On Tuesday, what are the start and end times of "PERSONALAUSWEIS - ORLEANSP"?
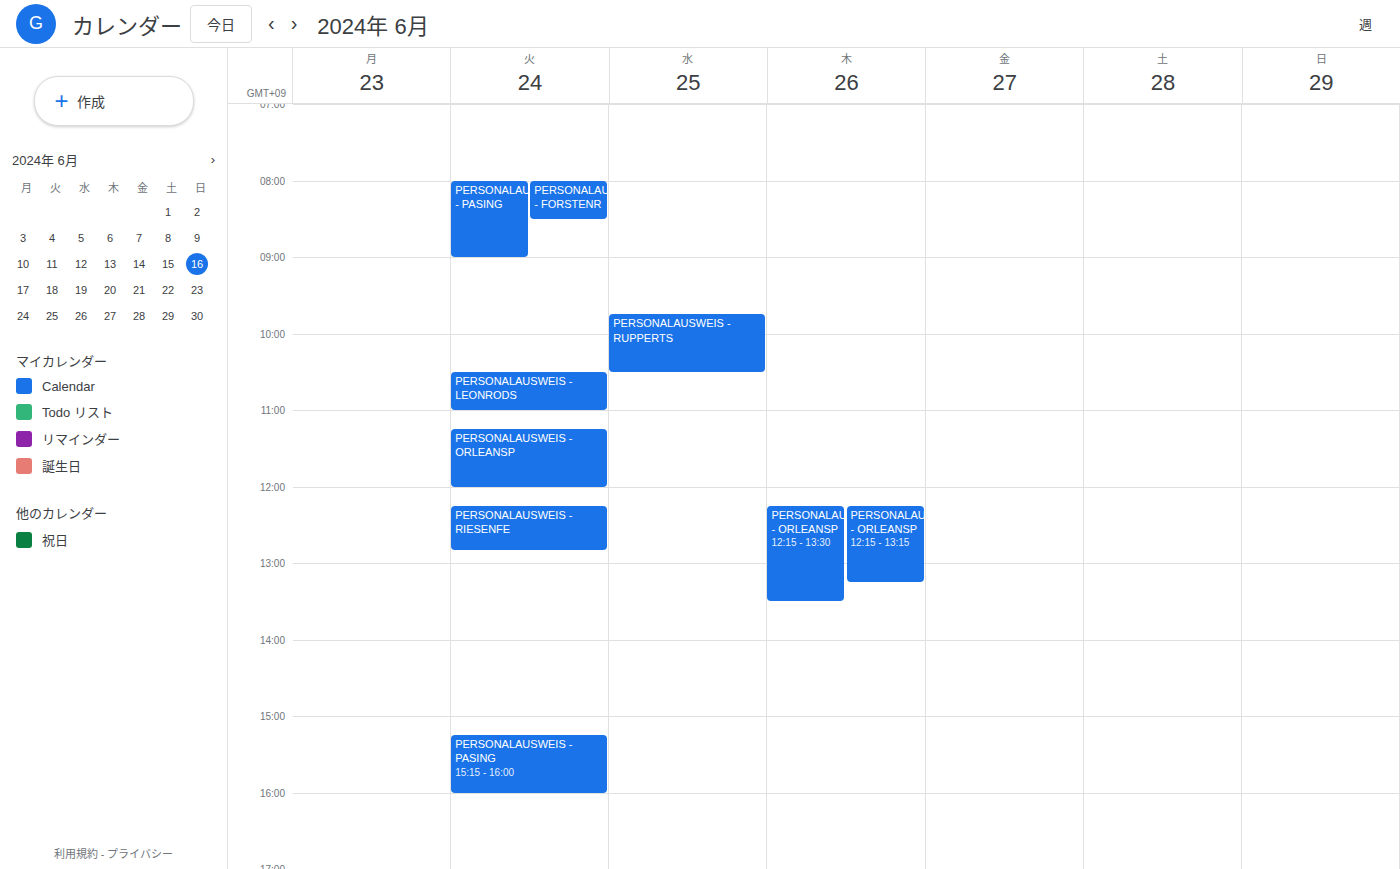
11:15 AM to 12:00 PM